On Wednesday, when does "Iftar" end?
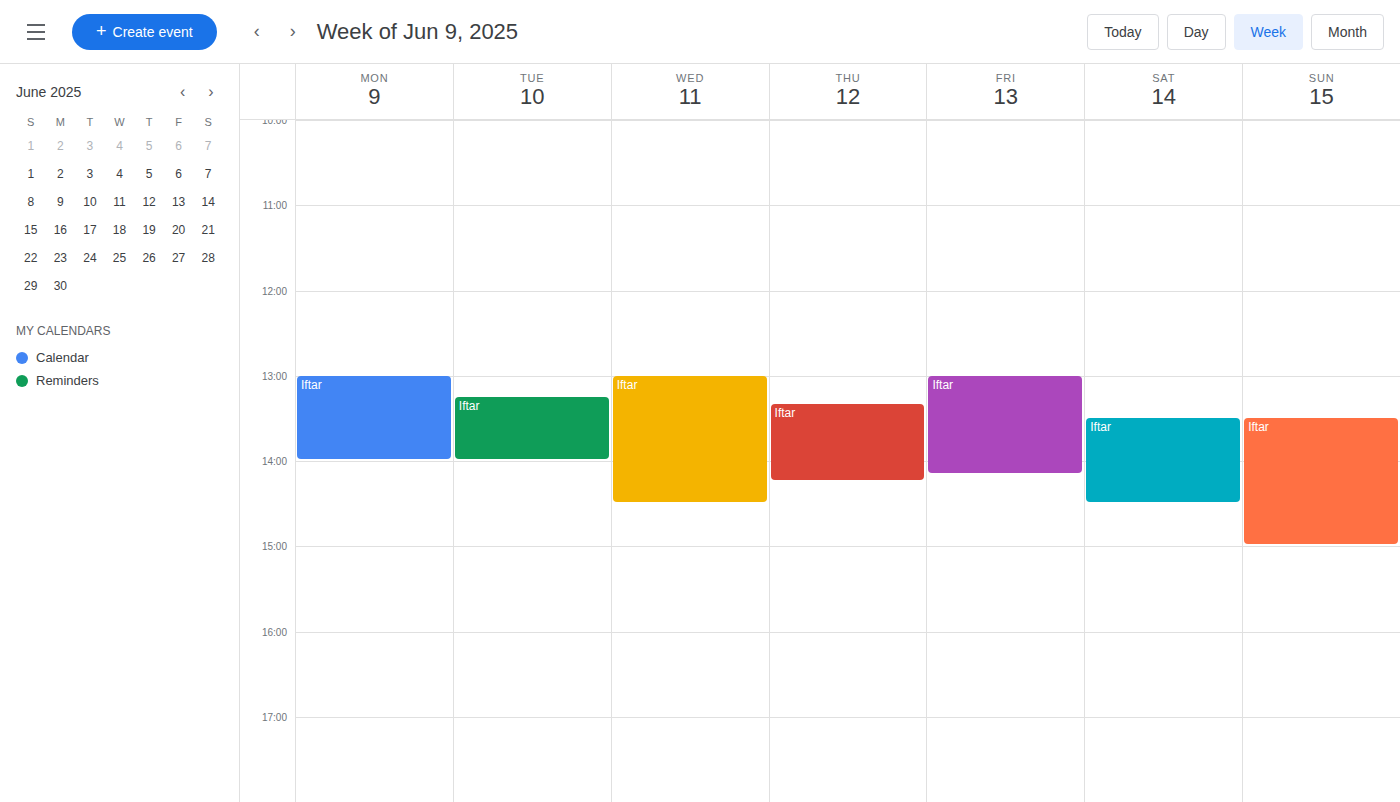
2:30 PM